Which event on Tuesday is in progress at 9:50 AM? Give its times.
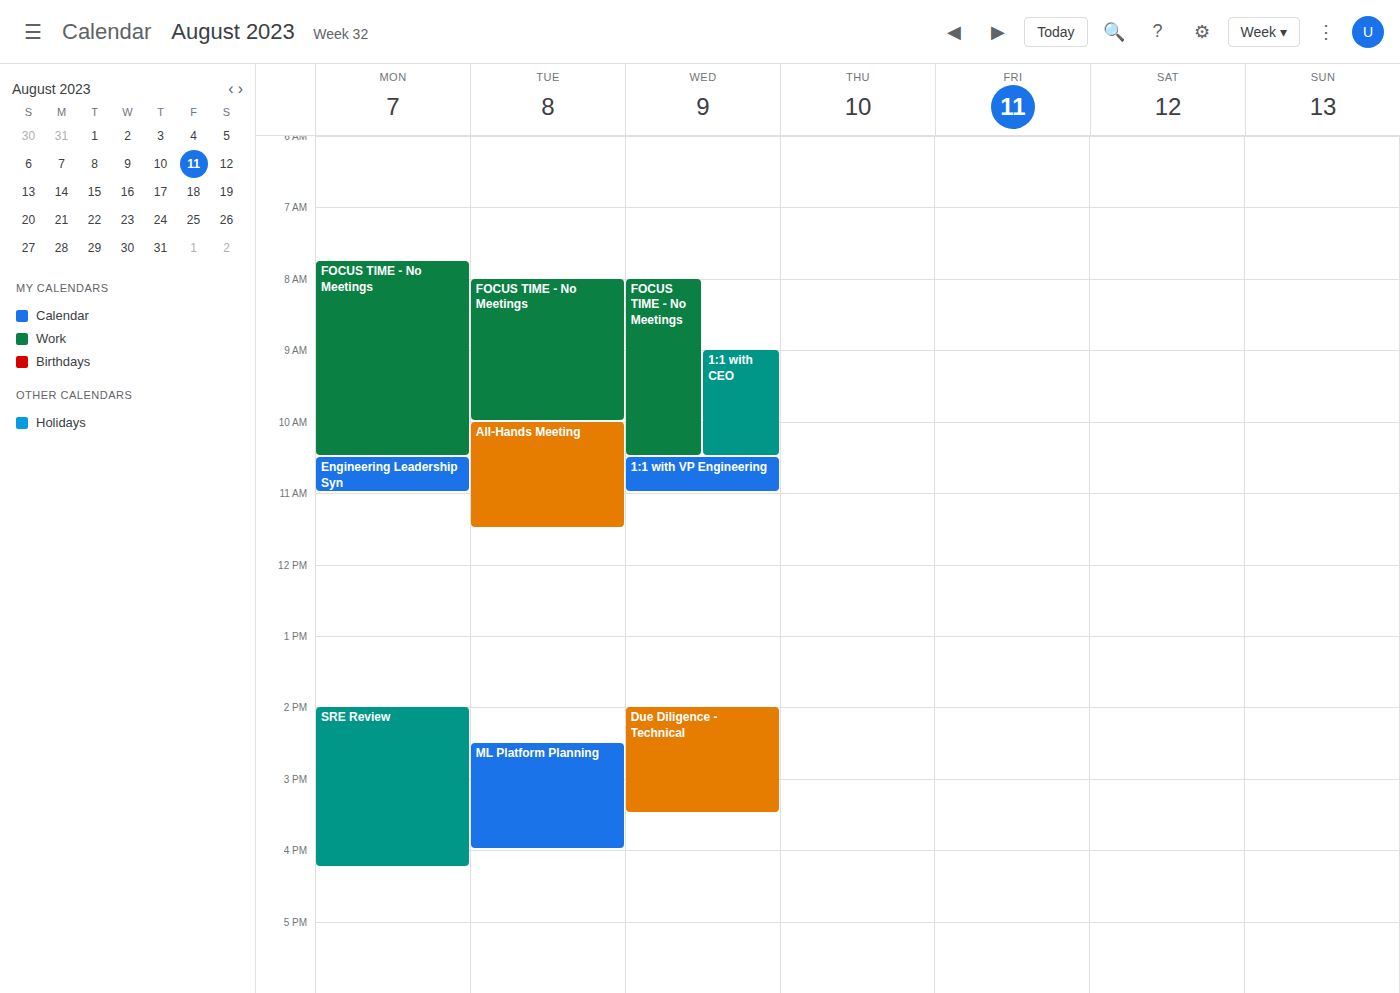
"FOCUS TIME - No Meetings", 8:00 AM to 10:00 AM